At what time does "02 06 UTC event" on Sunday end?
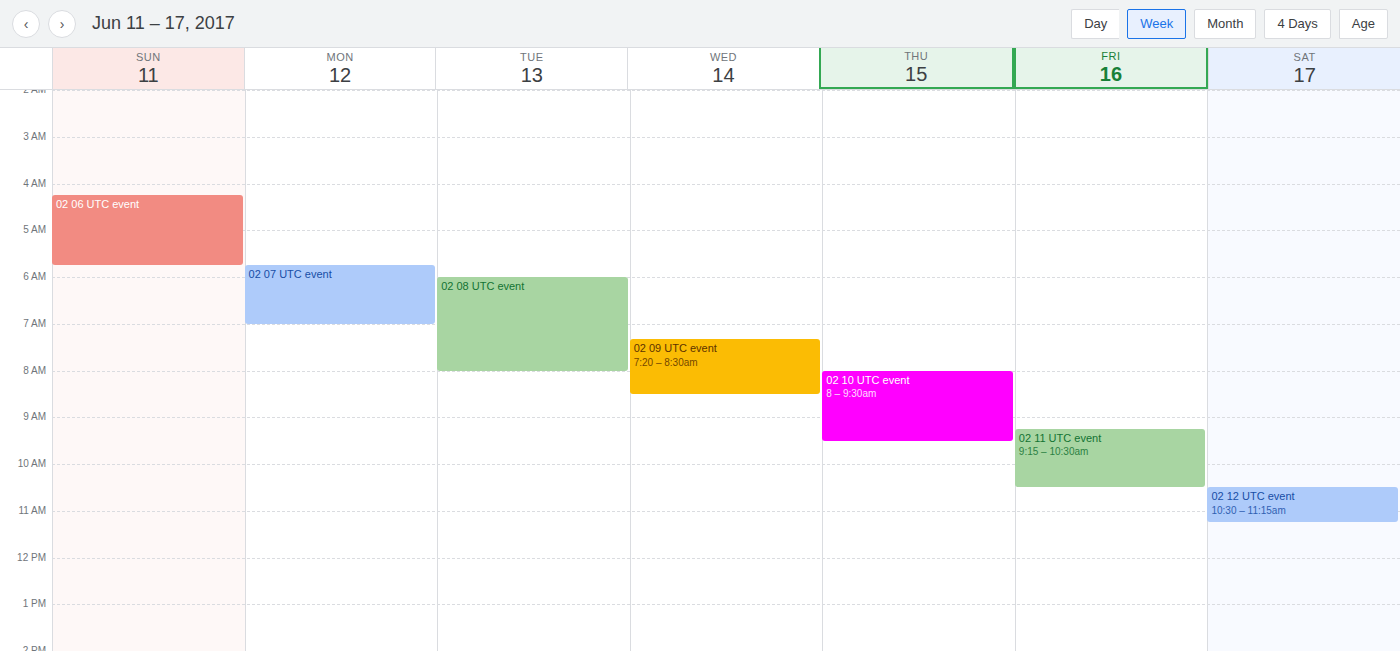
5:45 AM